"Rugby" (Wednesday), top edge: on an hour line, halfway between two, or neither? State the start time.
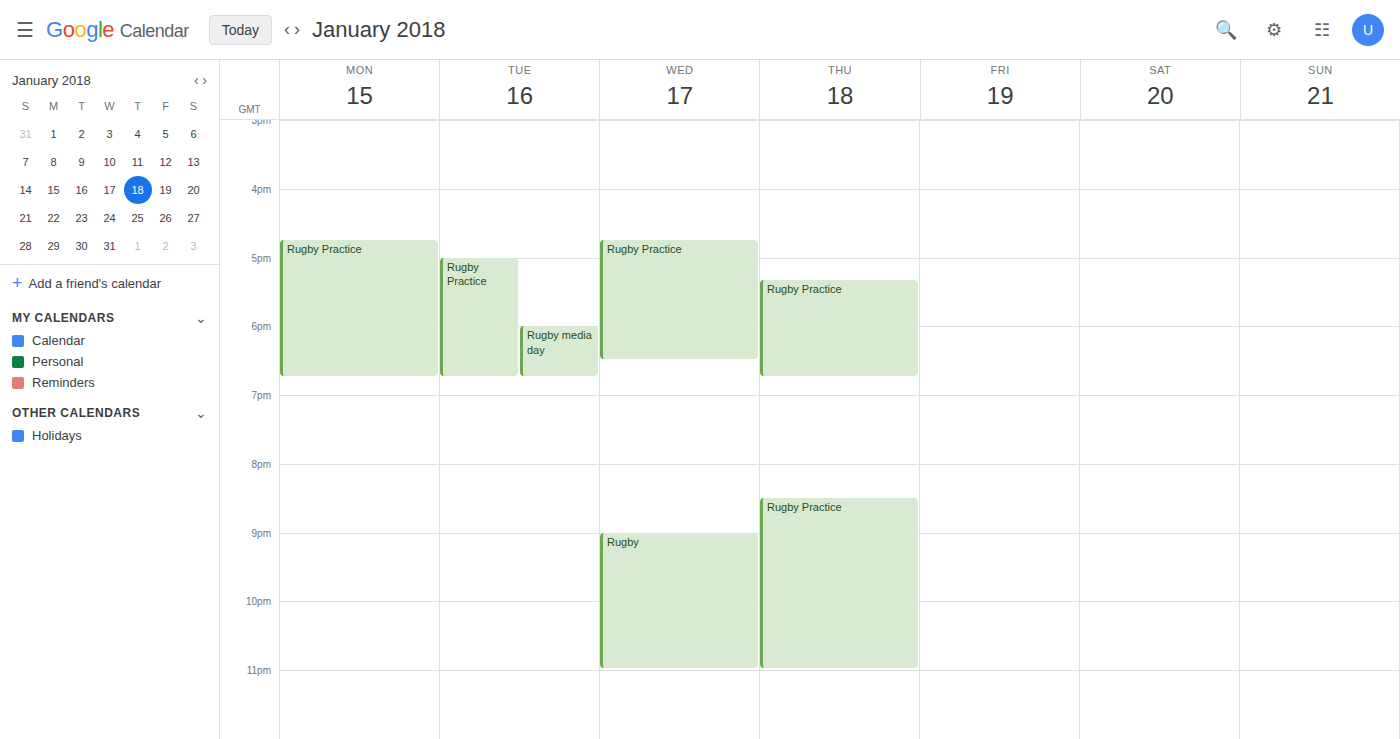
9:00 PM -- exactly on the 9 PM line.